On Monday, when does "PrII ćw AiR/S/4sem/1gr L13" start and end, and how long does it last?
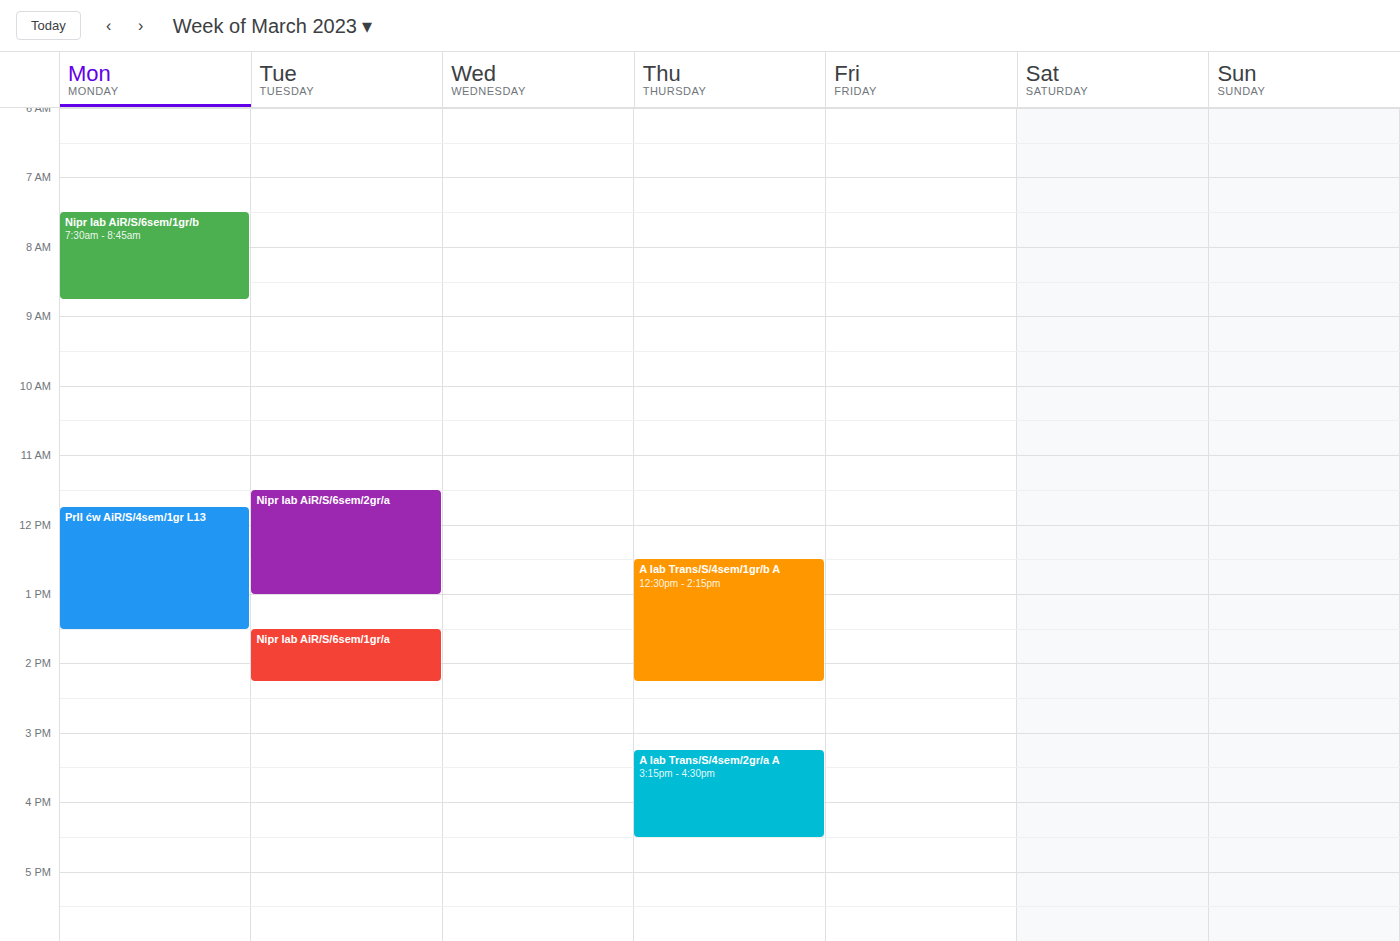
11:45 AM to 1:30 PM, 1 hour 45 minutes